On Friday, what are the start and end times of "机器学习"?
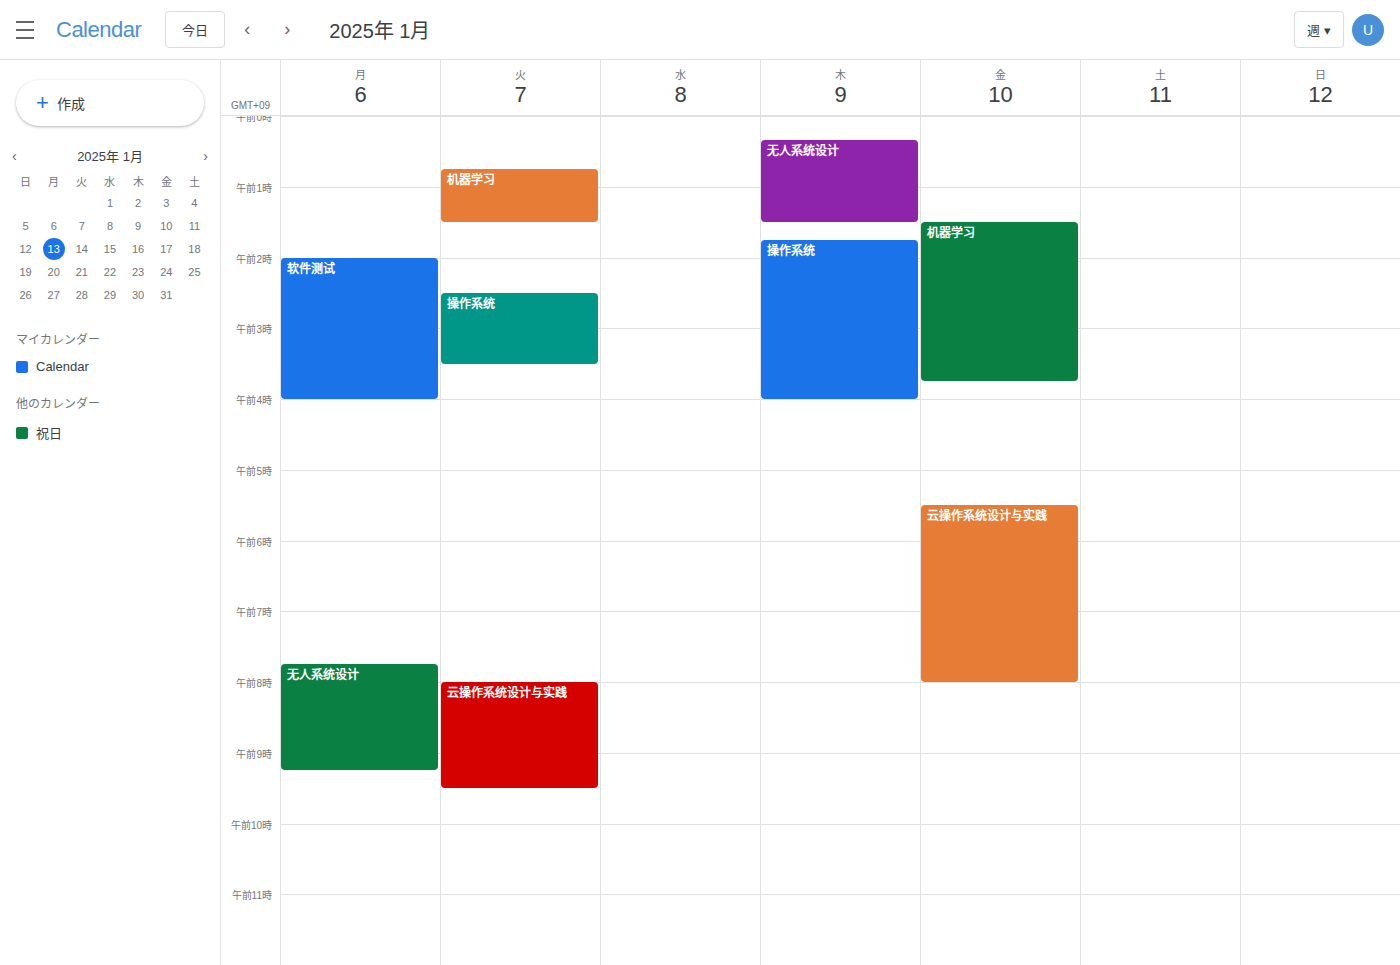
1:30 AM to 3:45 AM